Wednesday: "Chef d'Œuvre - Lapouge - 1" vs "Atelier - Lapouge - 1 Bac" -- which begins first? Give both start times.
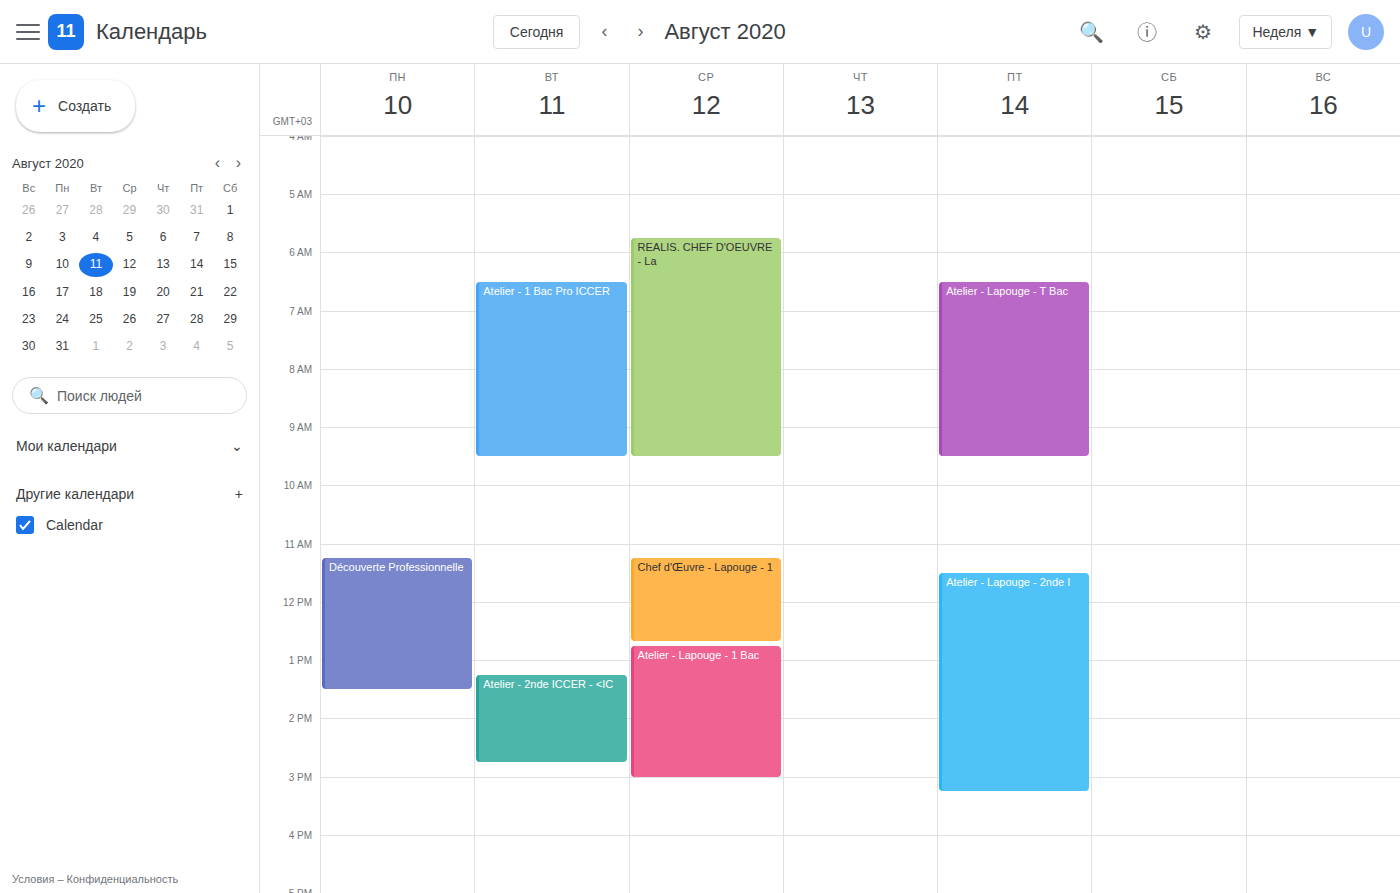
"Chef d'Œuvre - Lapouge - 1" 11:15; "Atelier - Lapouge - 1 Bac" 12:45.